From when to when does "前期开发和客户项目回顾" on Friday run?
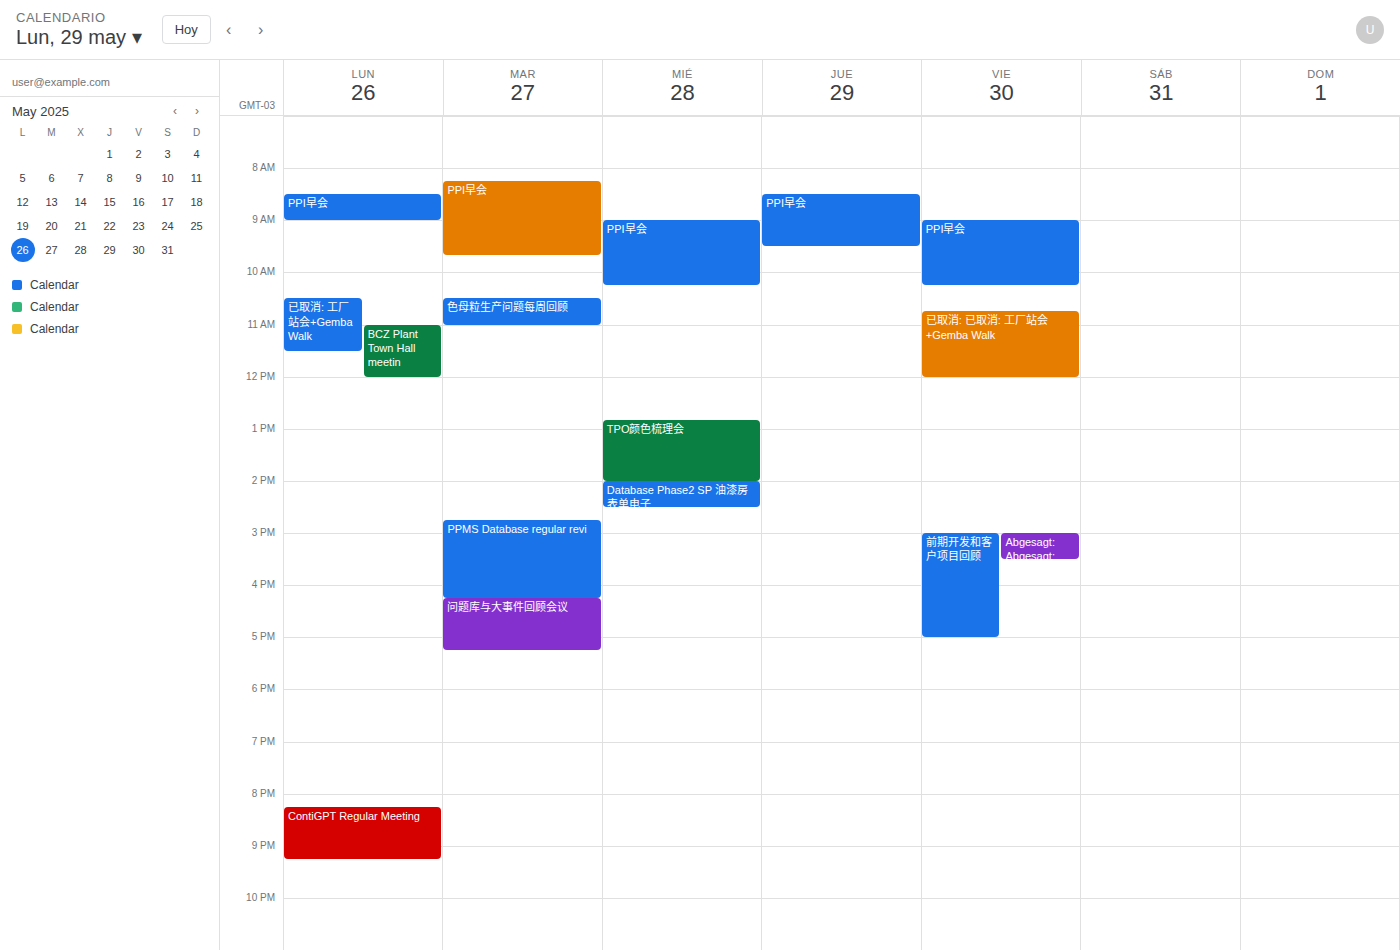
3:00 PM to 5:00 PM